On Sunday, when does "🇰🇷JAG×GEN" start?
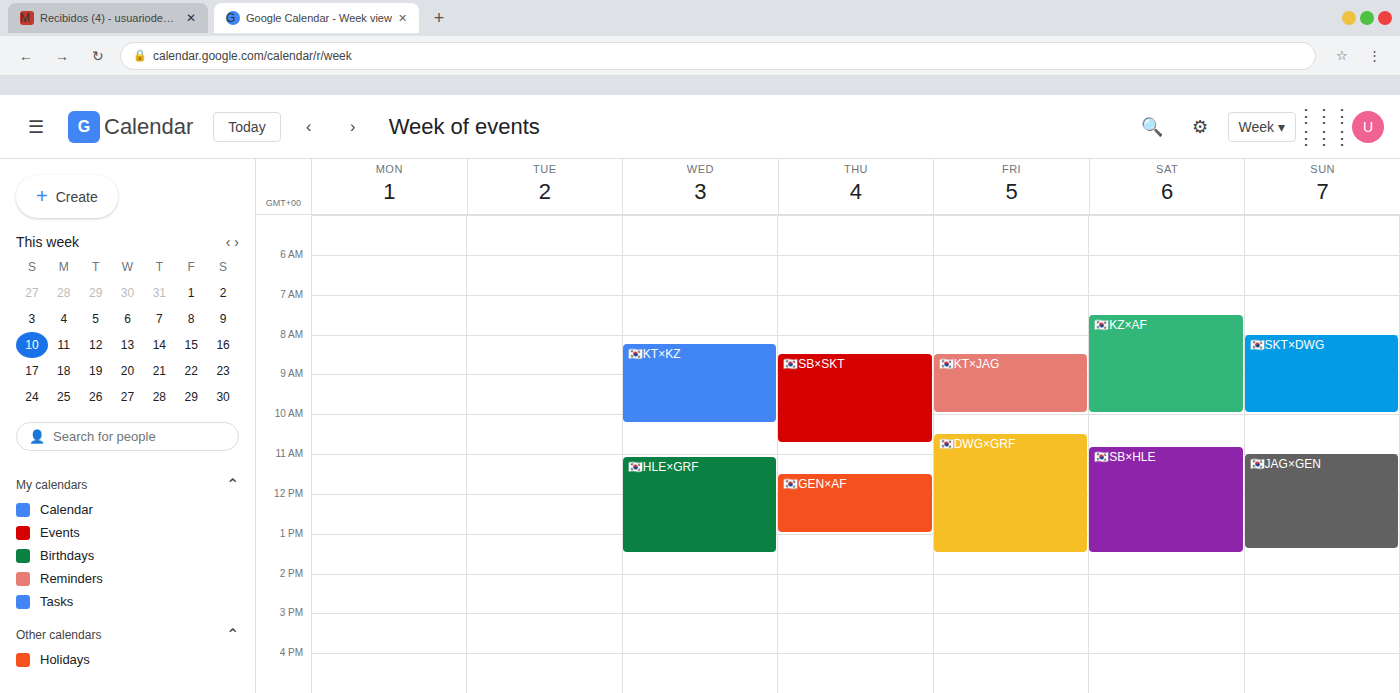
11:00 AM